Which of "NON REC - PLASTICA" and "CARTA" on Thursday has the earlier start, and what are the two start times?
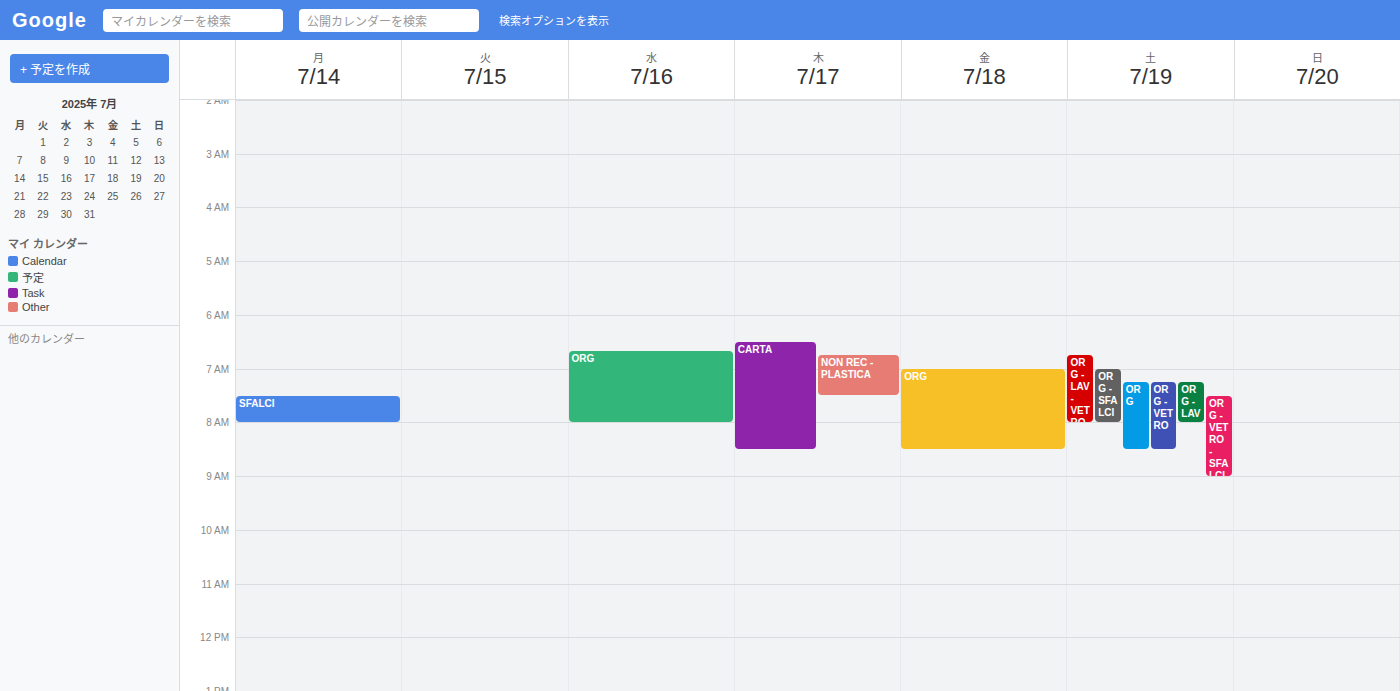
"CARTA" 06:30; "NON REC - PLASTICA" 06:45.